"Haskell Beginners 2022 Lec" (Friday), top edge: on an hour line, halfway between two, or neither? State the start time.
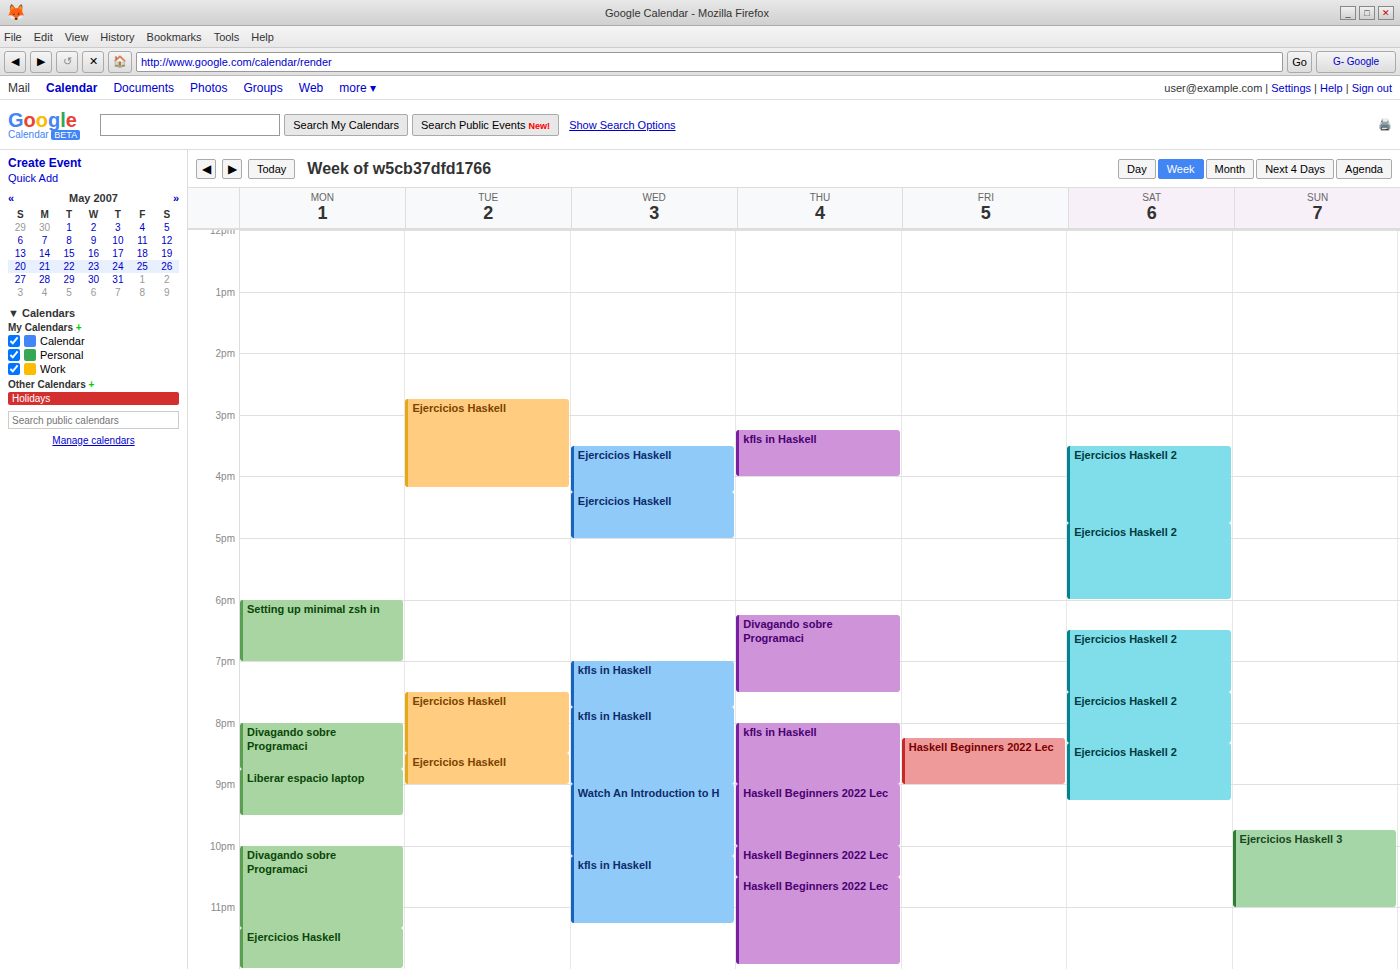
8:15 PM -- neither: a quarter of the way from the 8 PM line to the 9 PM line.